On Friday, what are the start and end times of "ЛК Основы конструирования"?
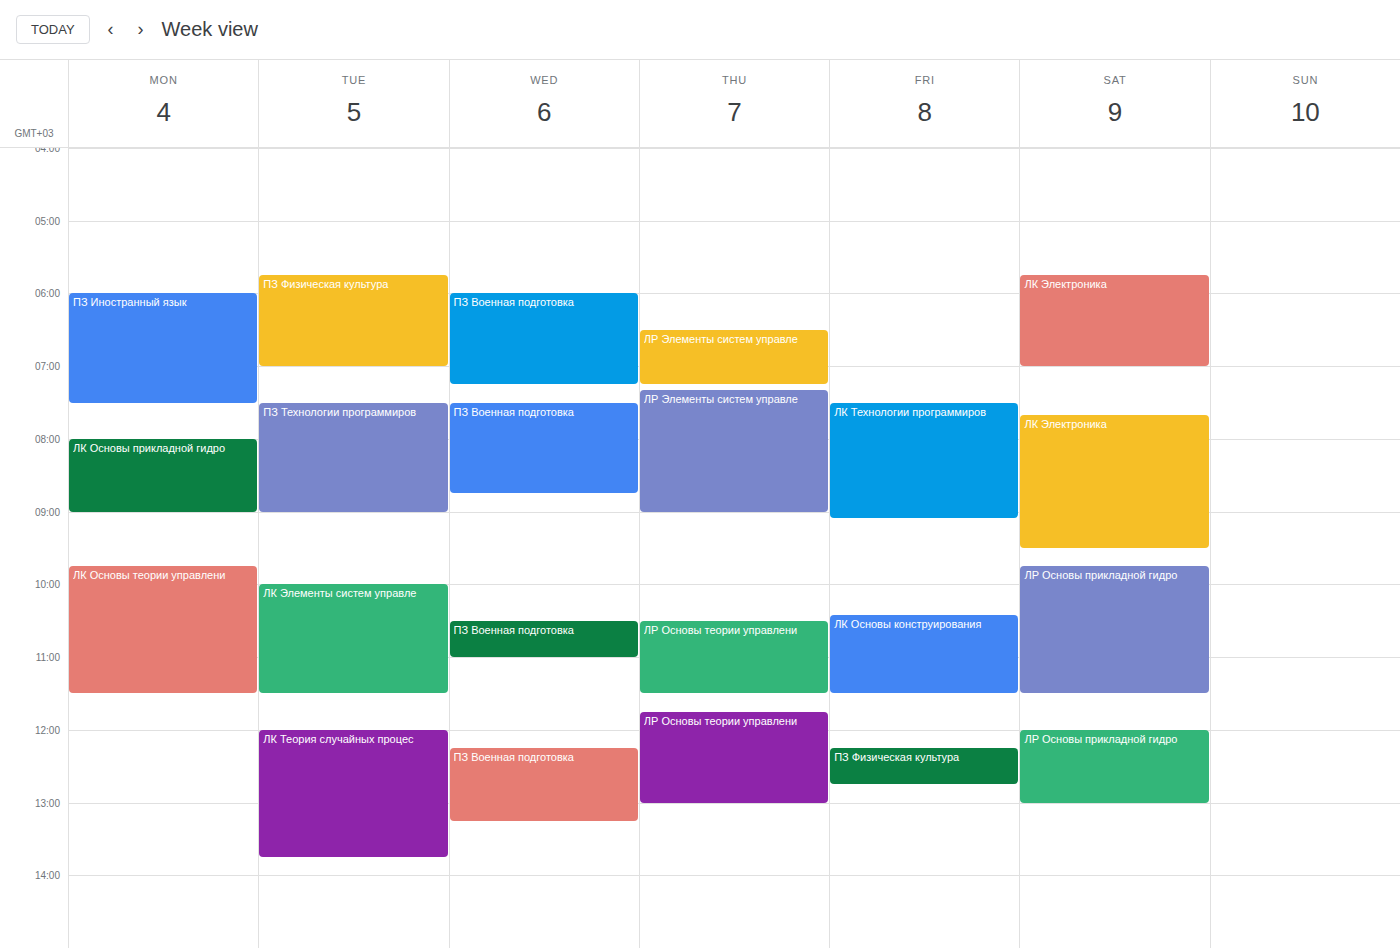
10:25 AM to 11:30 AM